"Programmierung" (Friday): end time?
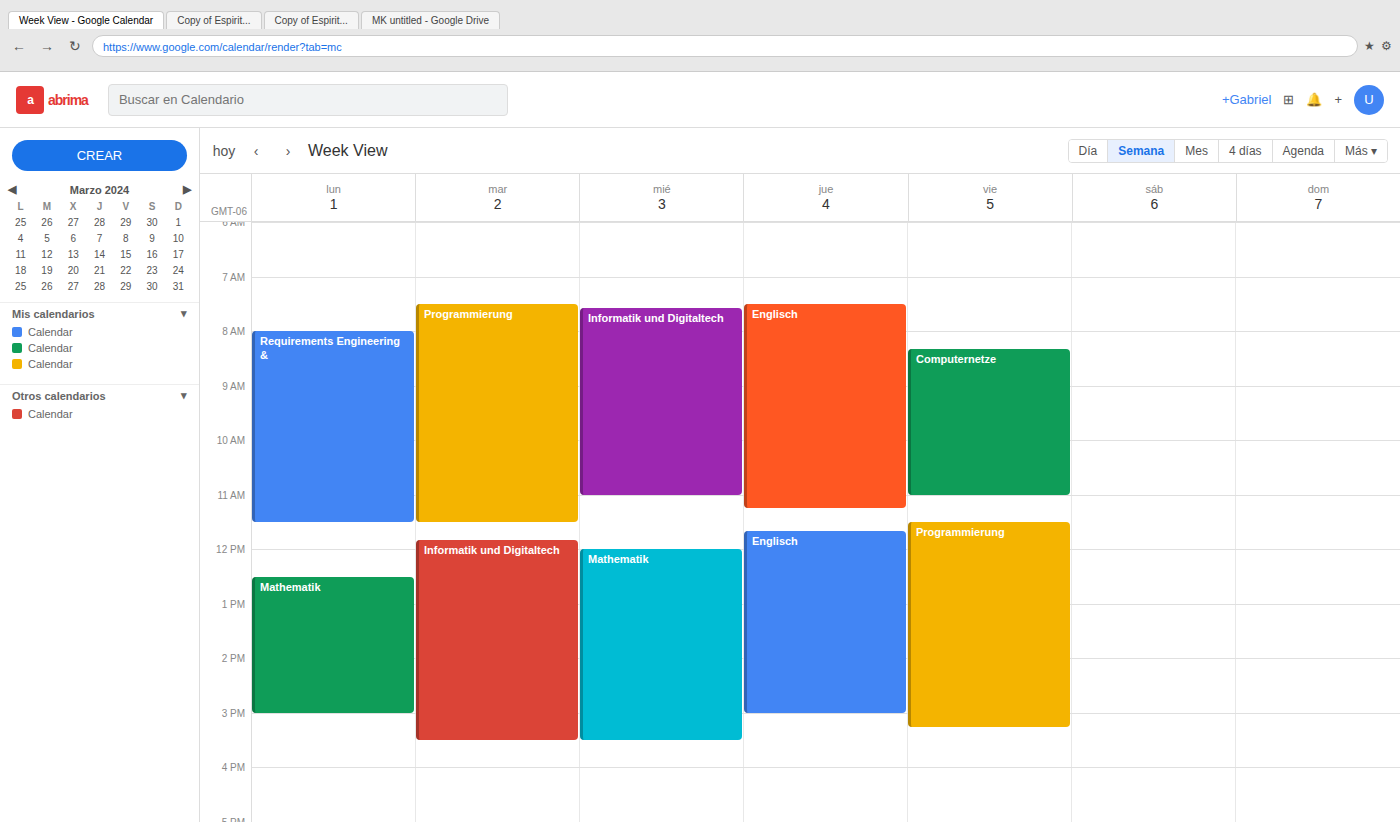
3:15 PM